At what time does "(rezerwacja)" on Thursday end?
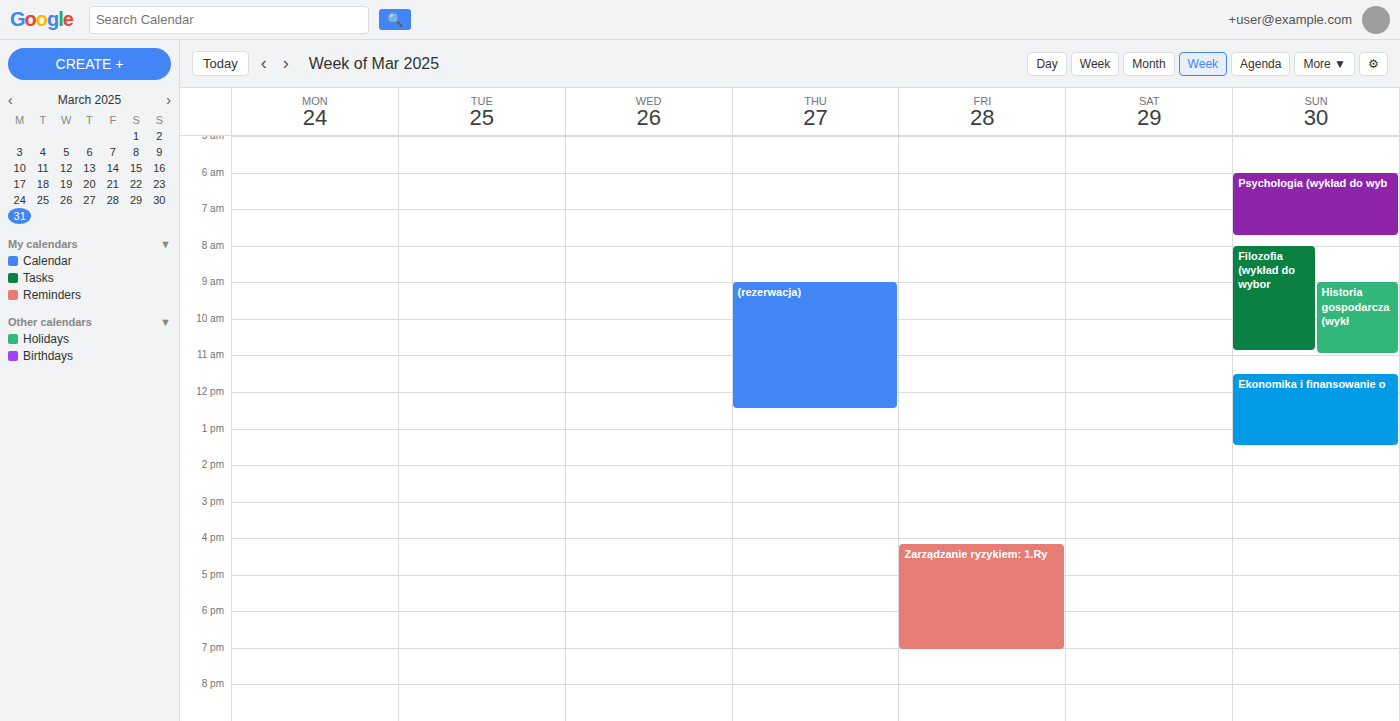
12:30 PM